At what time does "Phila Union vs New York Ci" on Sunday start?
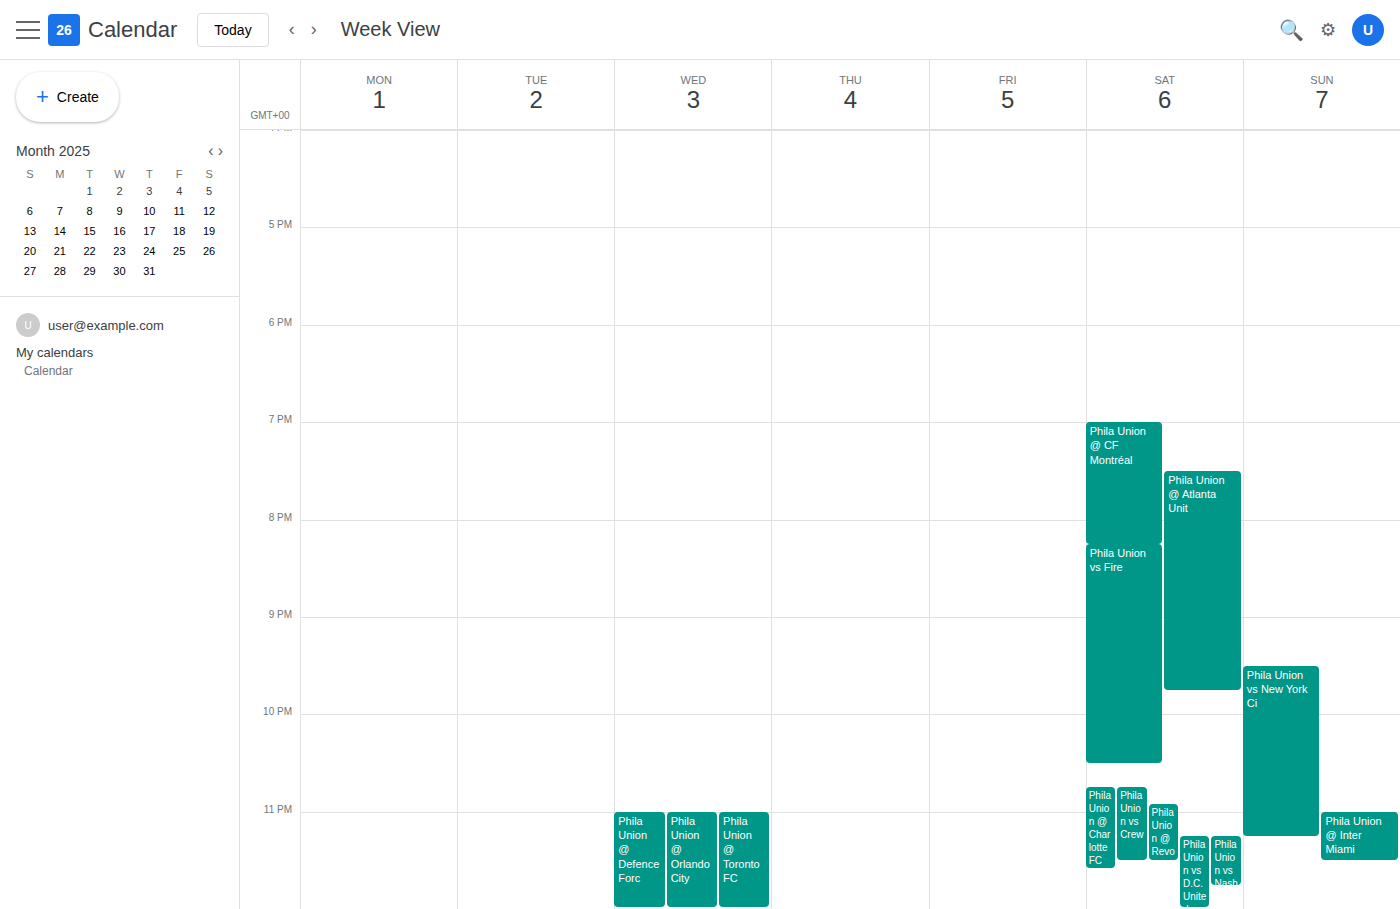
21:30